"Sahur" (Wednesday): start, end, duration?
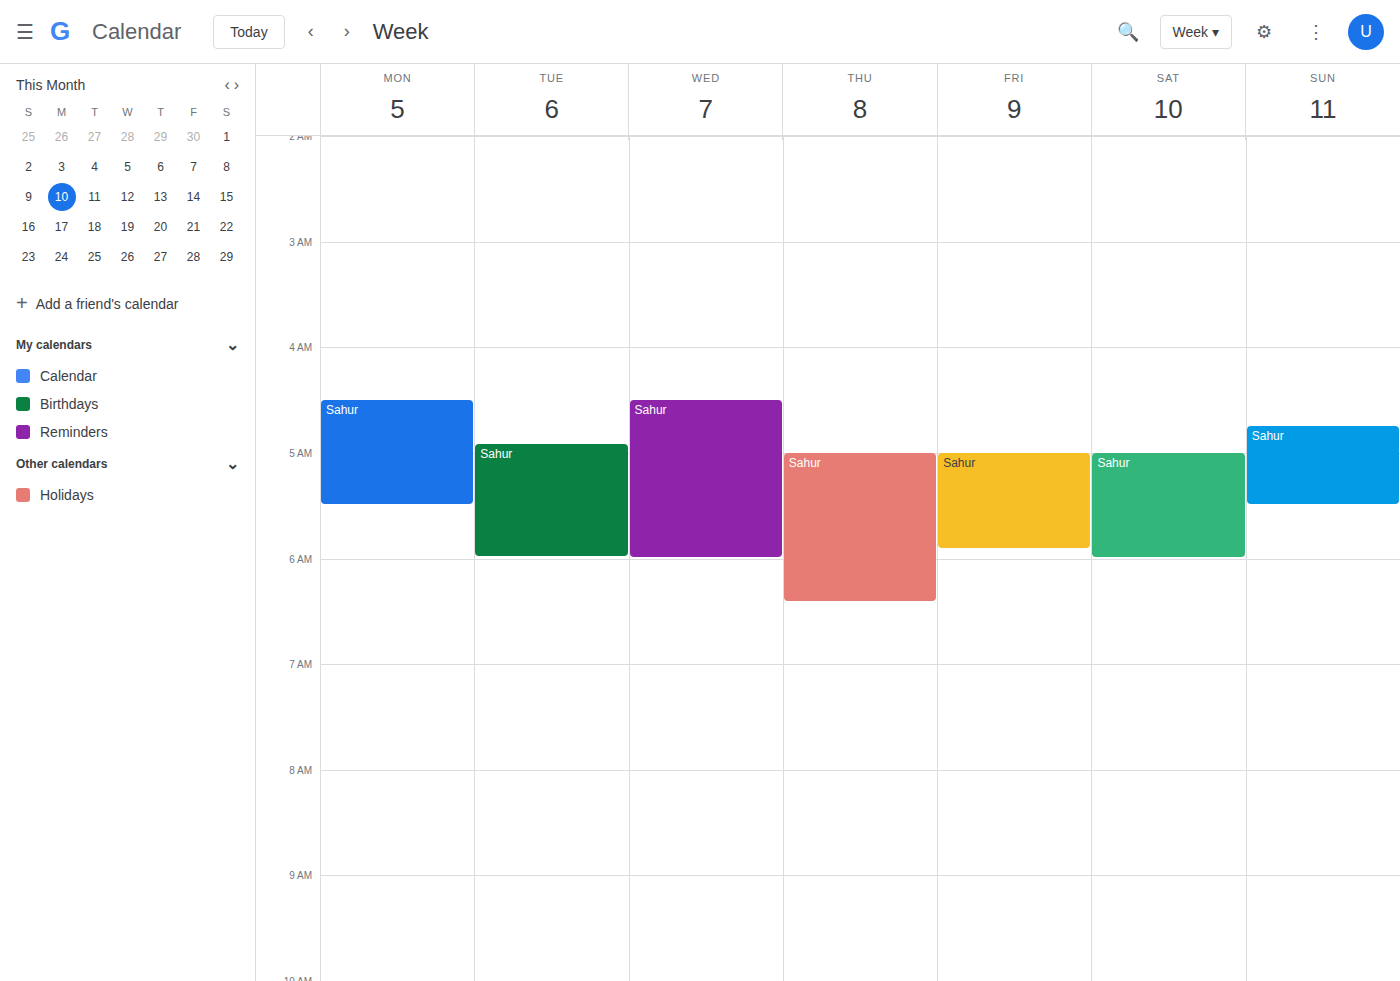
4:30 AM to 6:00 AM, 1 hour 30 minutes